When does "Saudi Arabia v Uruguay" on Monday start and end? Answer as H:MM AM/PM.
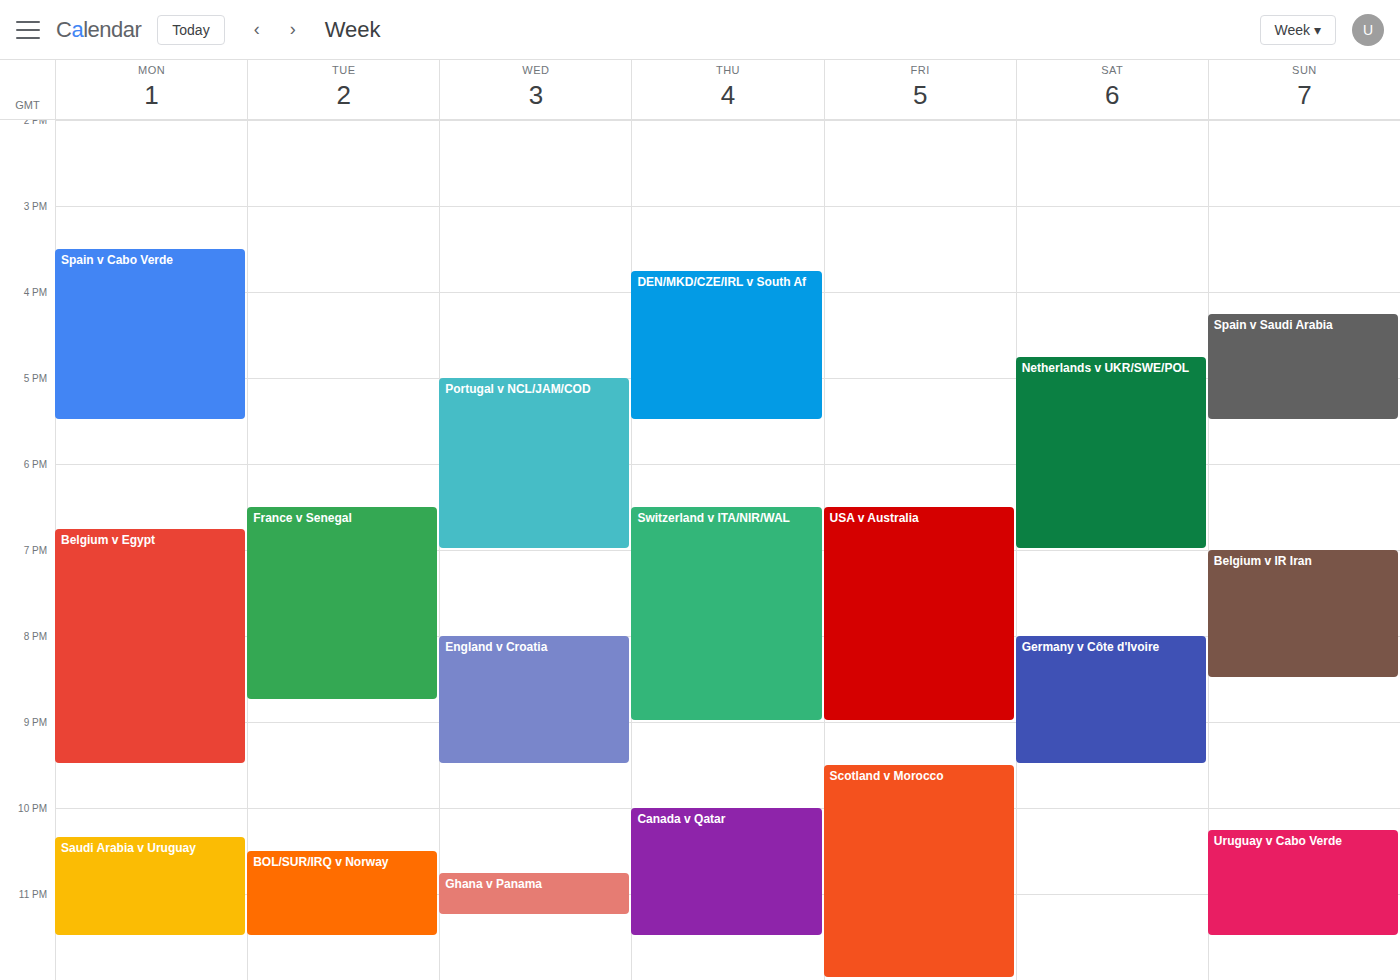
10:20 PM to 11:30 PM